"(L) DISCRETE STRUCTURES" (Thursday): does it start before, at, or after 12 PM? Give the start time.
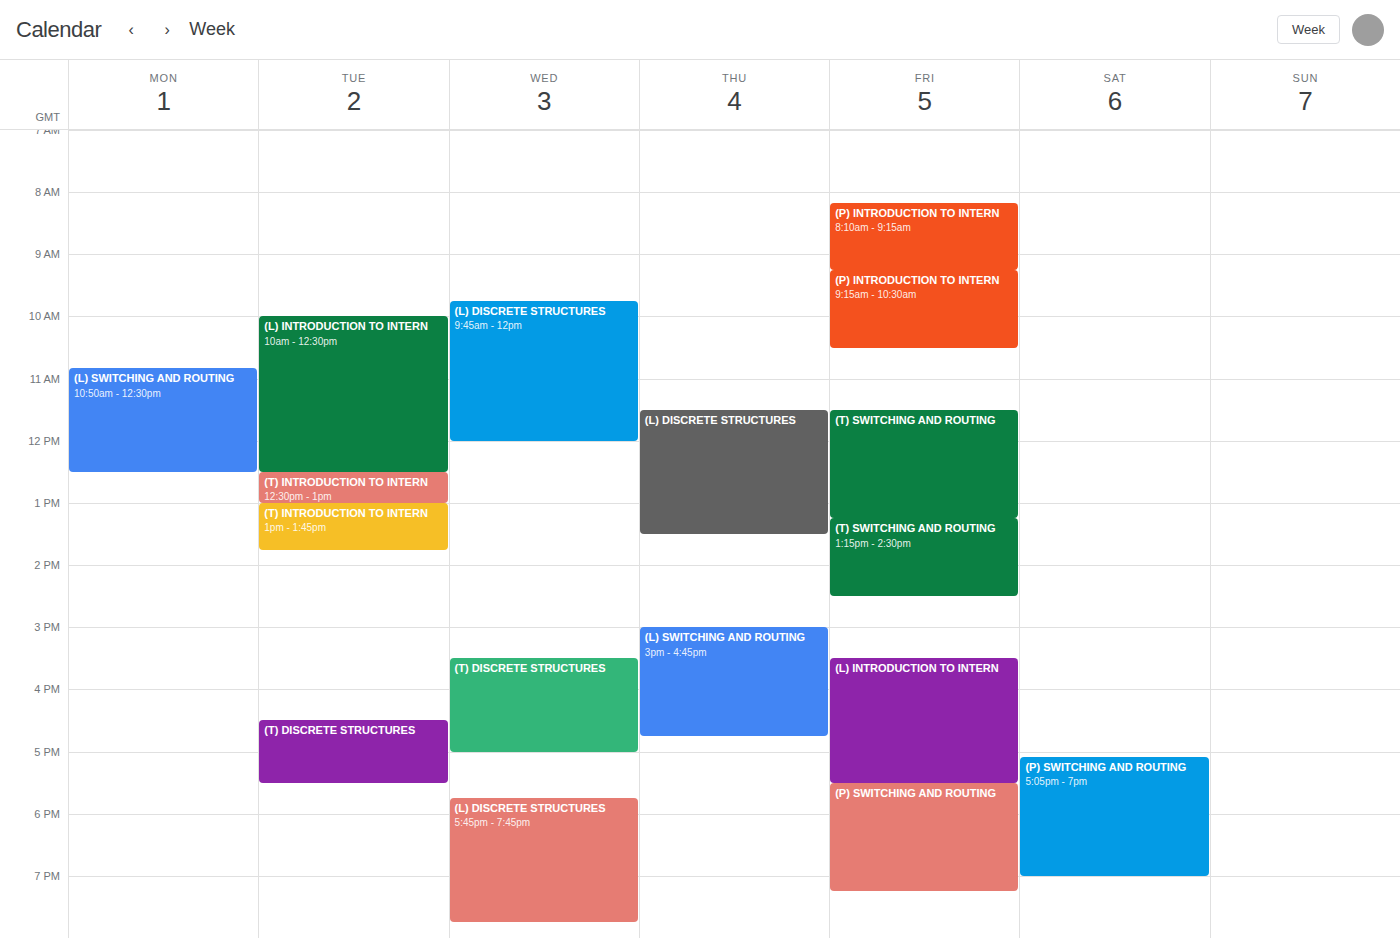
11:30 AM -- before 12 PM, 30 minutes above the 12 PM line.